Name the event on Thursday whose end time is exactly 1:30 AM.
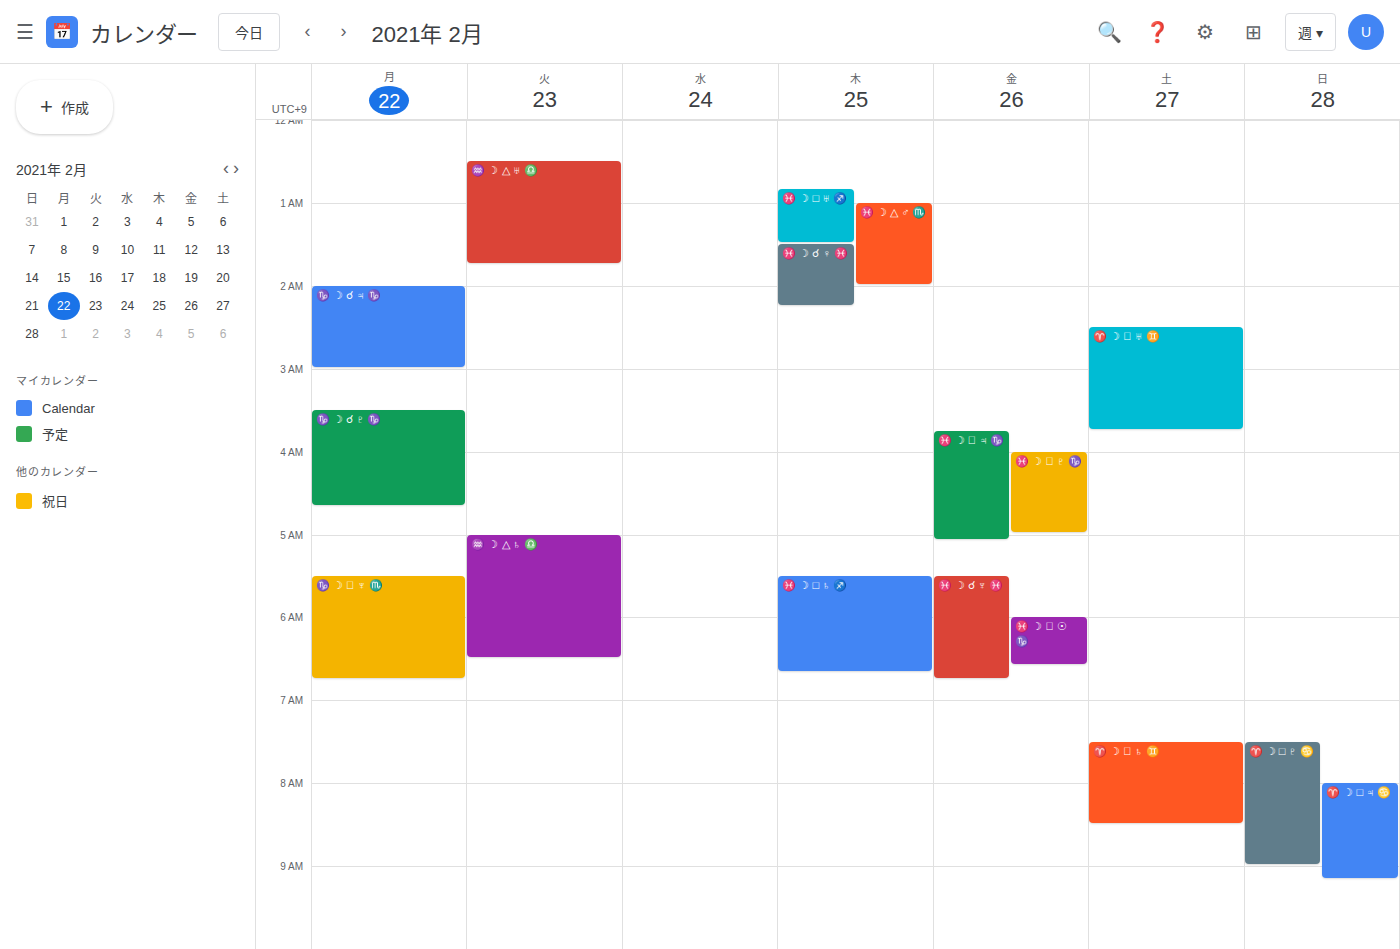
"♓️ ☽ □ ♅ ♐️"